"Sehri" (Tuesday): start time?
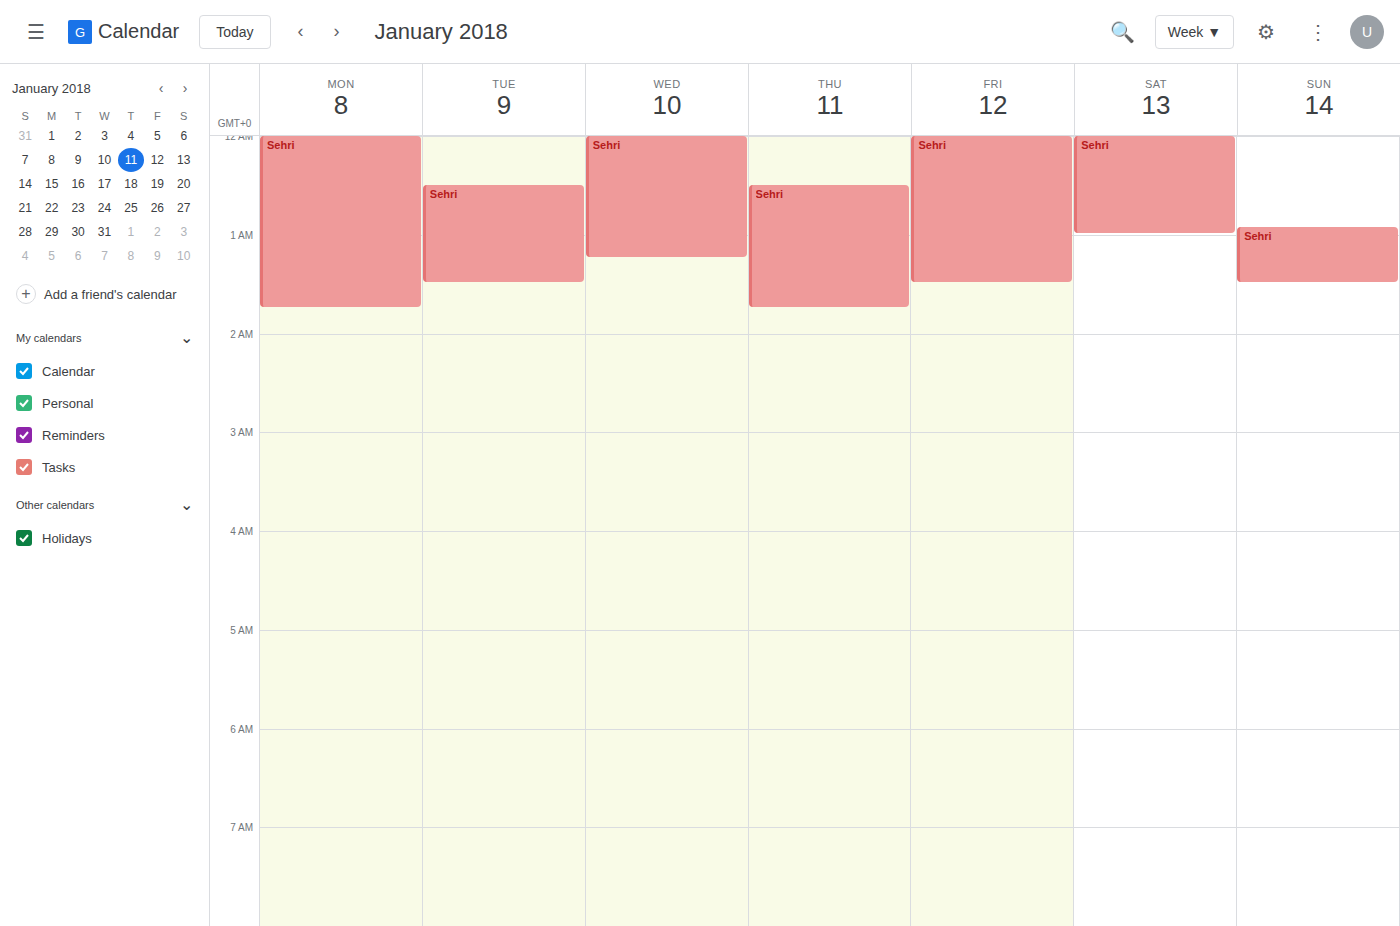
12:30 AM